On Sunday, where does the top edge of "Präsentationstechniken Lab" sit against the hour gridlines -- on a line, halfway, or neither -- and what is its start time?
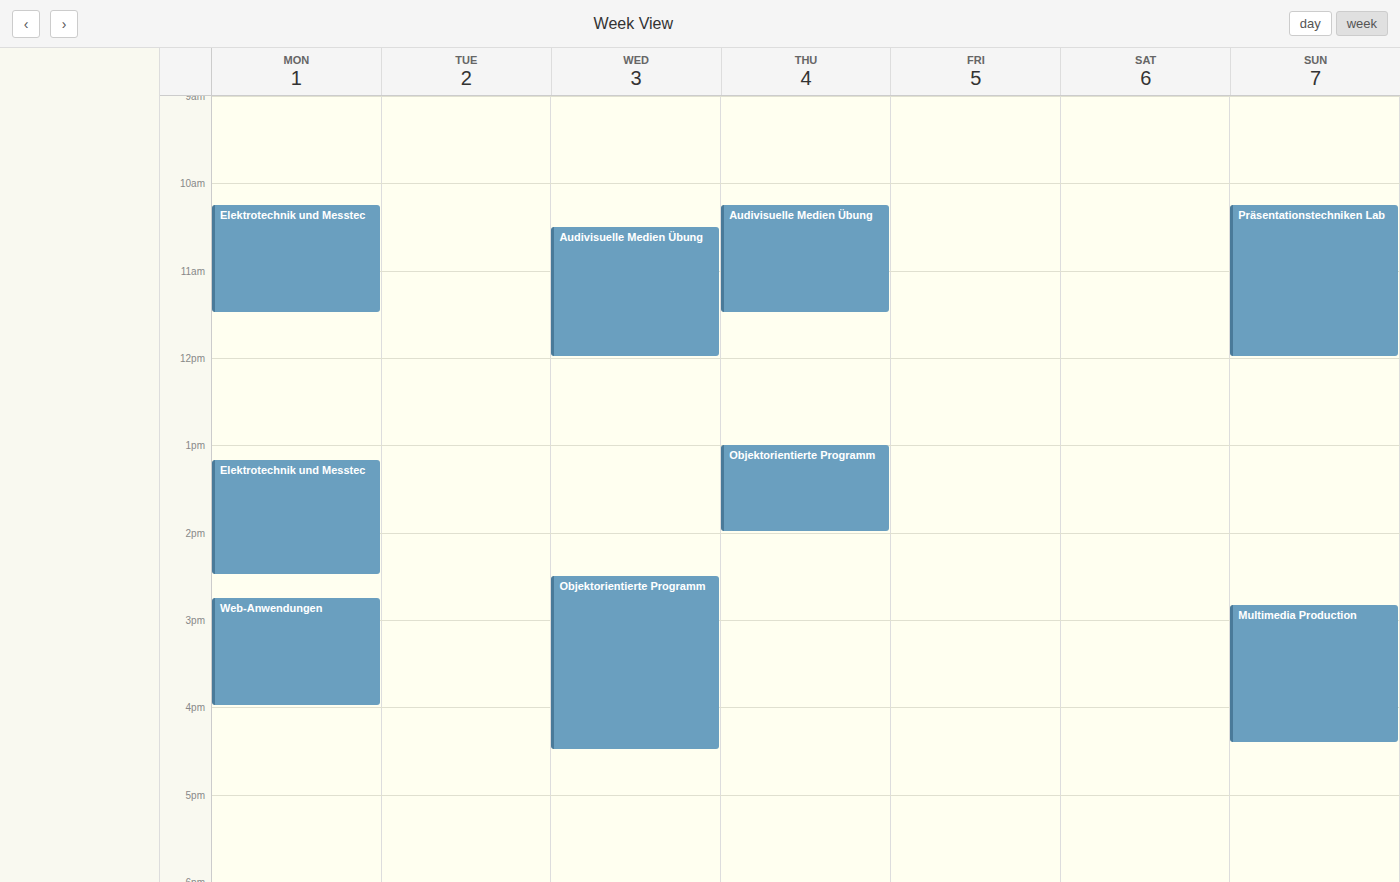
10:15 AM -- neither: a quarter of the way from the 10 AM line to the 11 AM line.